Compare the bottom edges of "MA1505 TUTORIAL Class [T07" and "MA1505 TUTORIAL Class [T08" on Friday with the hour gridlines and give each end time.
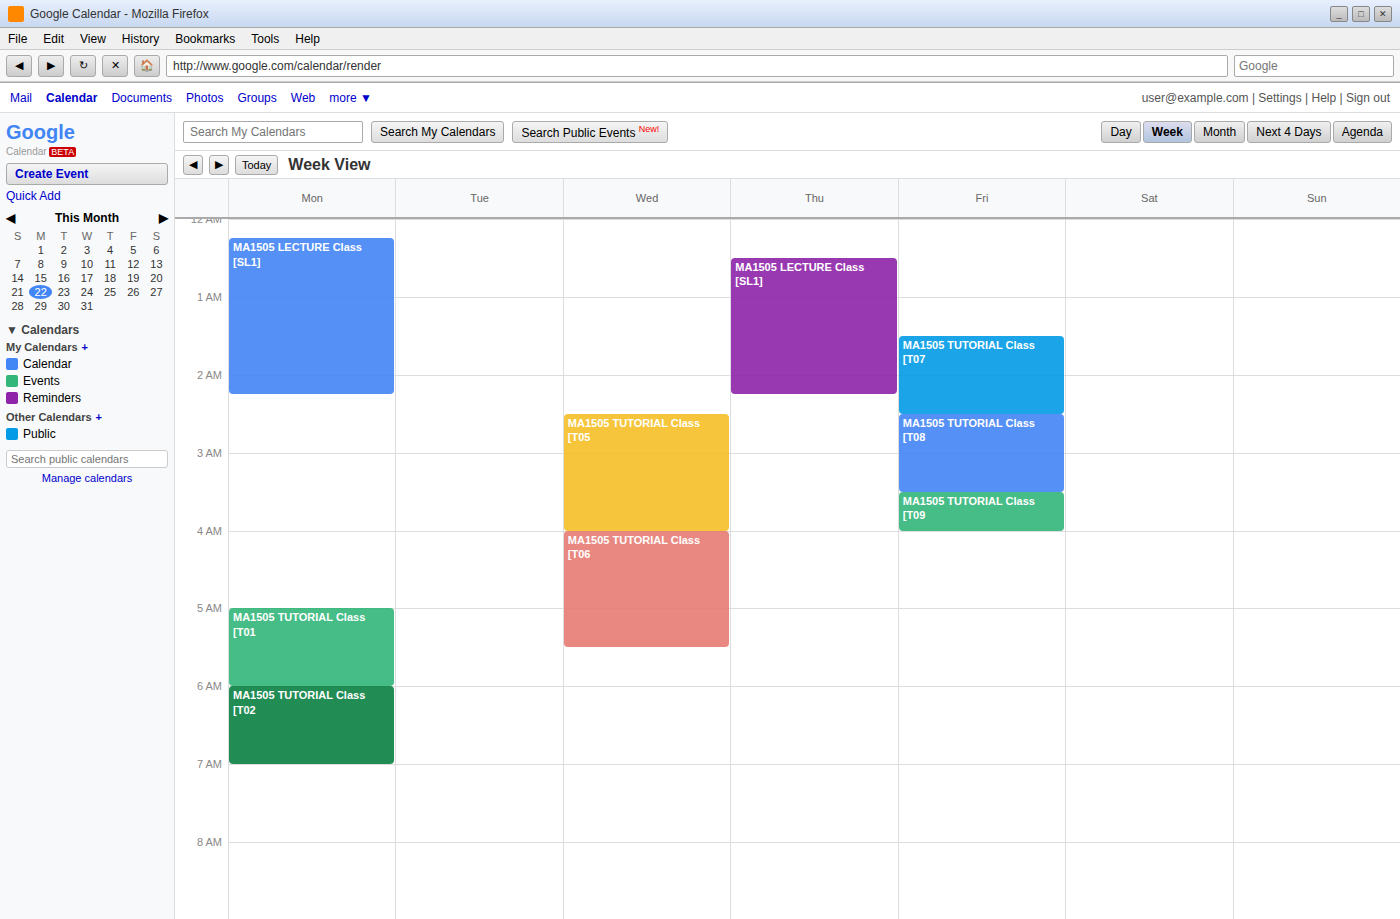
"MA1505 TUTORIAL Class [T07": 2:30 AM, halfway between the 2 AM and 3 AM lines. "MA1505 TUTORIAL Class [T08": 3:30 AM, halfway between the 3 AM and 4 AM lines.